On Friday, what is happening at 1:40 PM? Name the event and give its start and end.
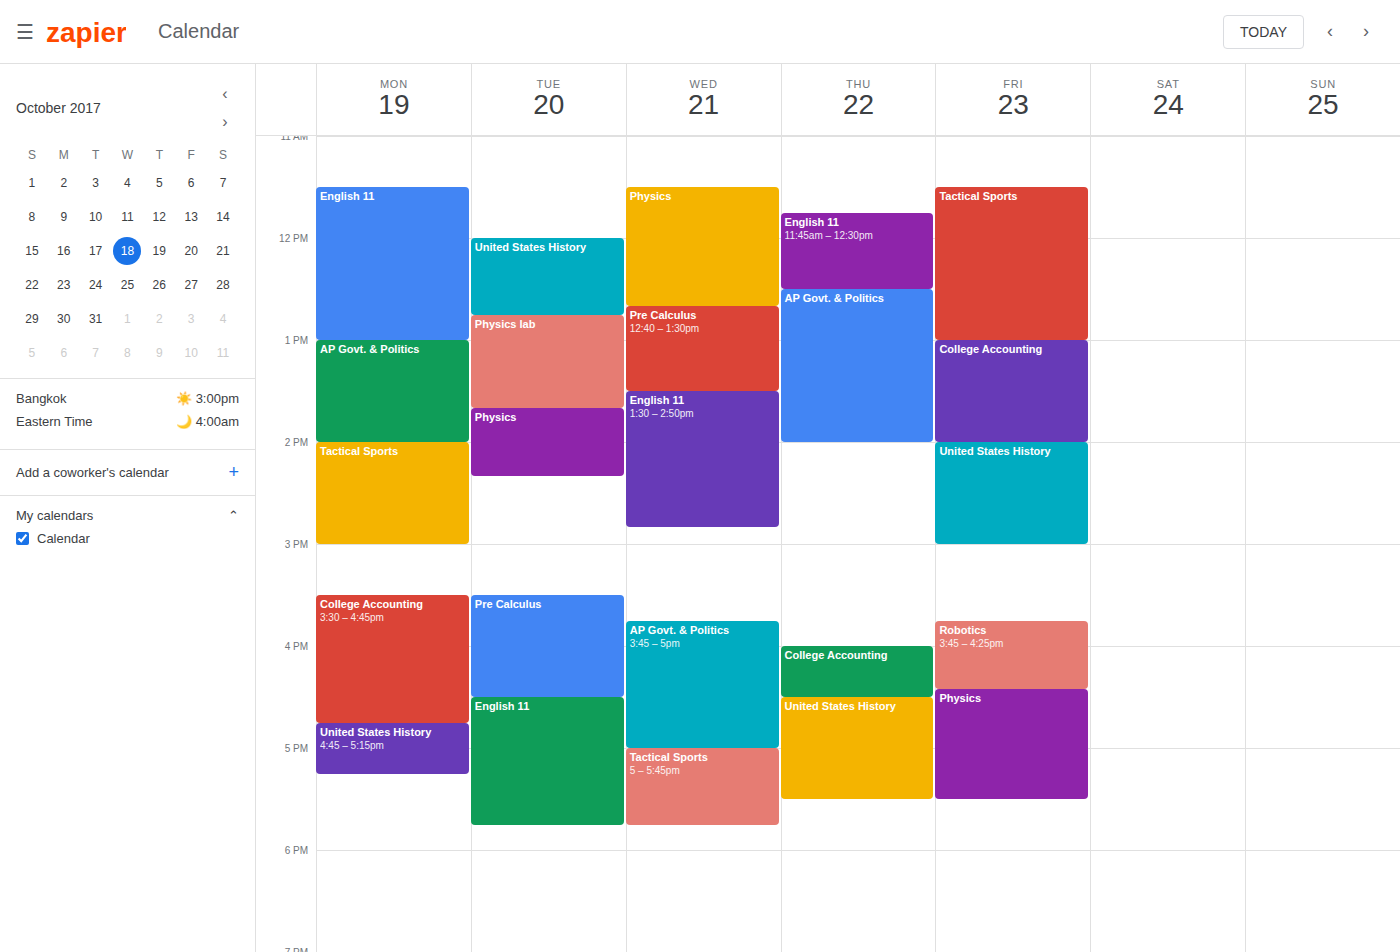
"College Accounting", 1:00 PM to 2:00 PM